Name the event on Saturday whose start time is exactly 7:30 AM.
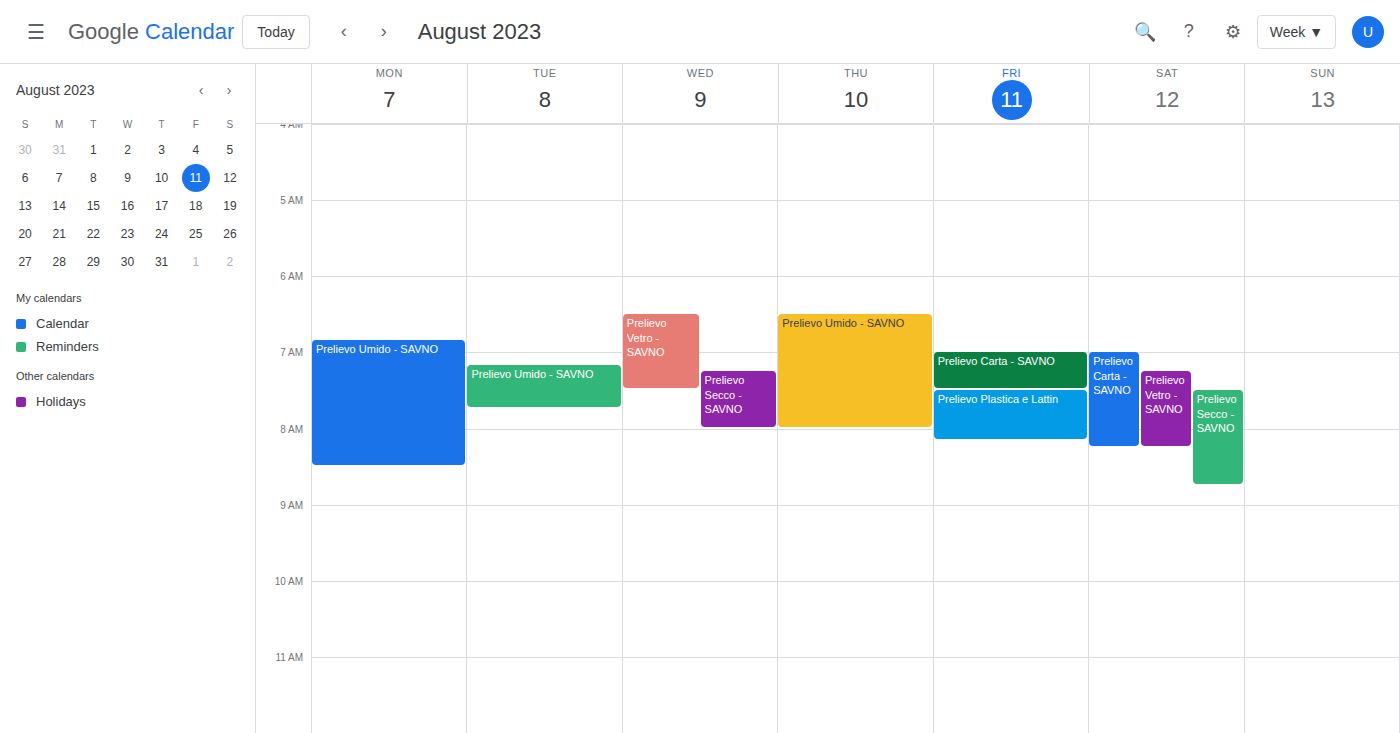
"Prelievo Secco - SAVNO"